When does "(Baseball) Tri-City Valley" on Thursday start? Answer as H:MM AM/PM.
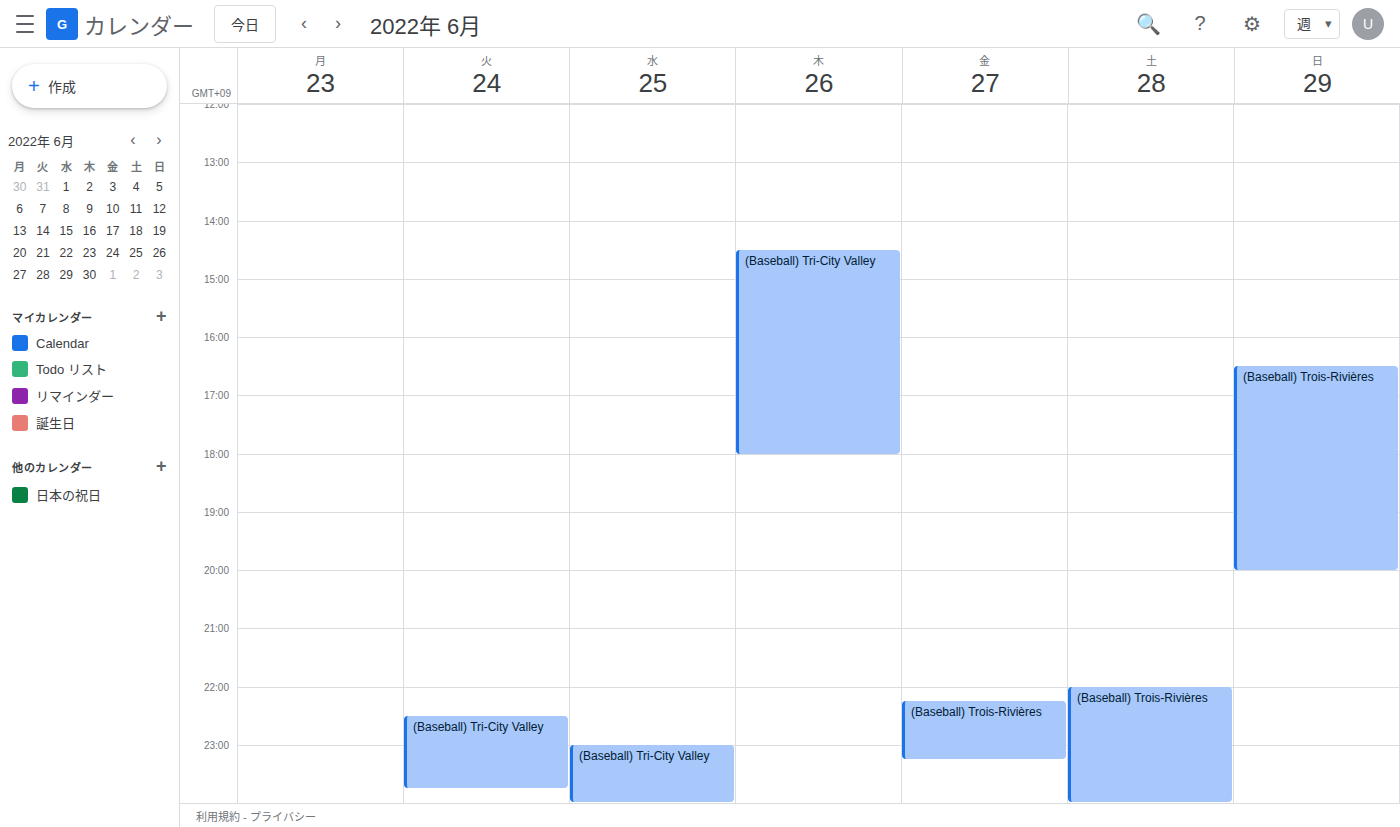
2:30 PM